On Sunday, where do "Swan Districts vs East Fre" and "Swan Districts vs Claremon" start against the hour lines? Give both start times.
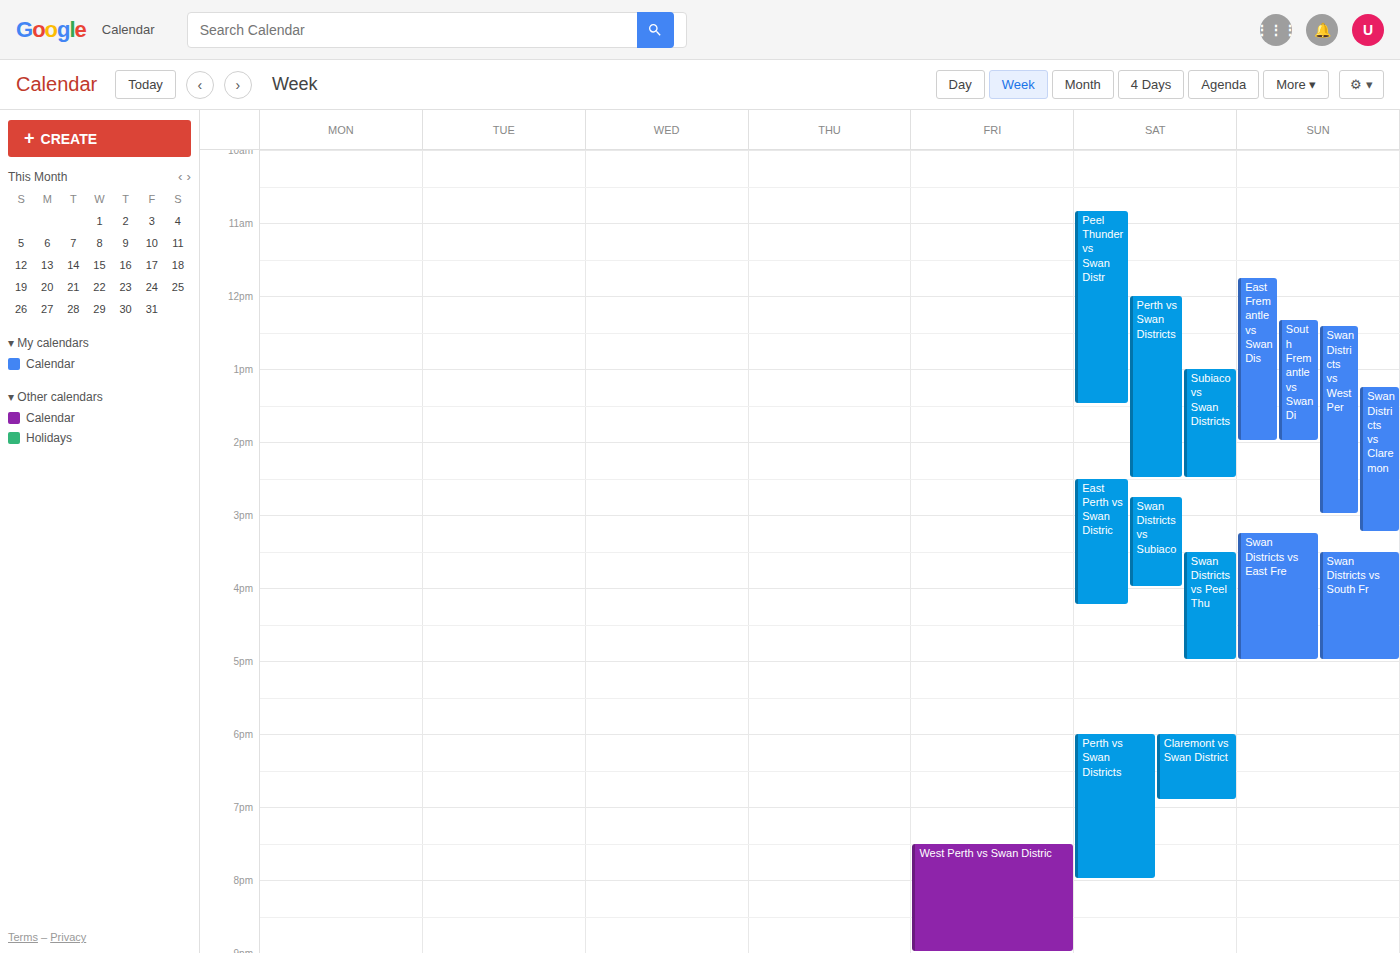
"Swan Districts vs East Fre": 3:15 PM, neither: a quarter of the way from the 3 PM line to the 4 PM line. "Swan Districts vs Claremon": 1:15 PM, neither: a quarter of the way from the 1 PM line to the 2 PM line.